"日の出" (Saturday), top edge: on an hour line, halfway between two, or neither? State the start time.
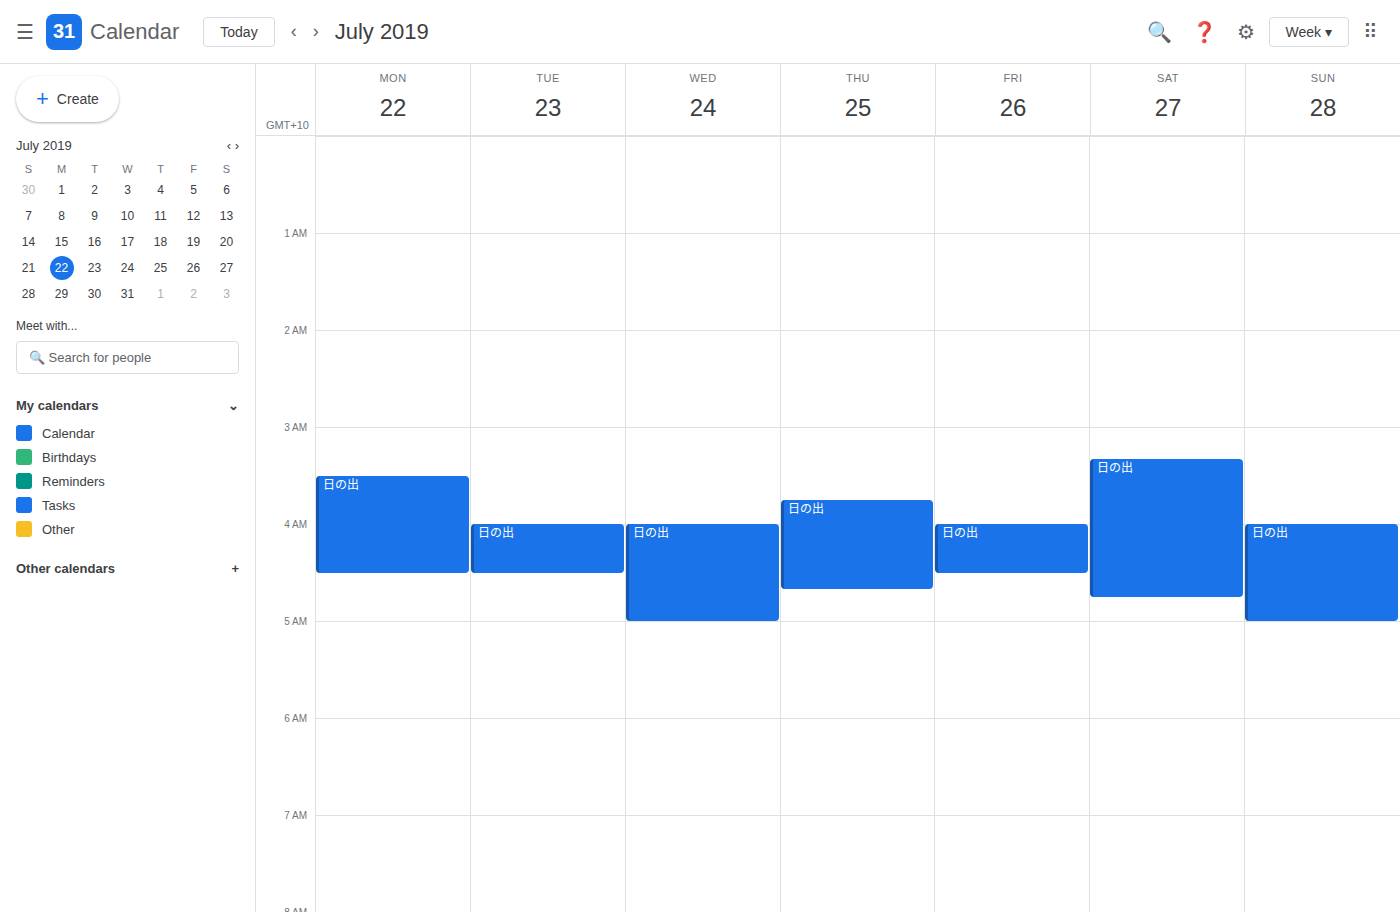
3:20 AM -- neither: 20 minutes below the 3 AM line and 40 minutes above the 4 AM line.